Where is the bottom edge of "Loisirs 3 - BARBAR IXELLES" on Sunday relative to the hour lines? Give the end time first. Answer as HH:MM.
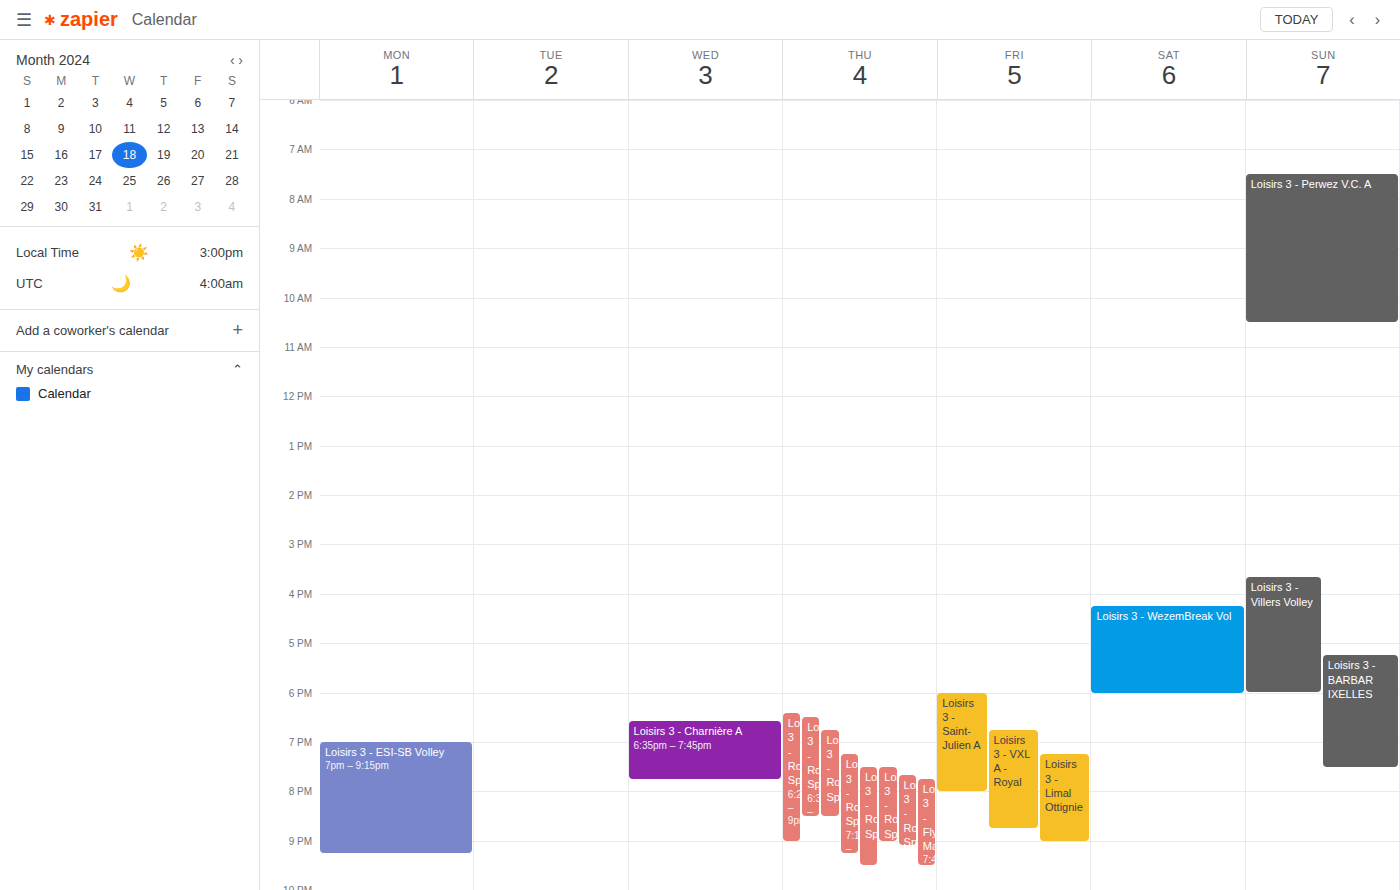
19:30 -- halfway between the 19:00 and 20:00 lines.